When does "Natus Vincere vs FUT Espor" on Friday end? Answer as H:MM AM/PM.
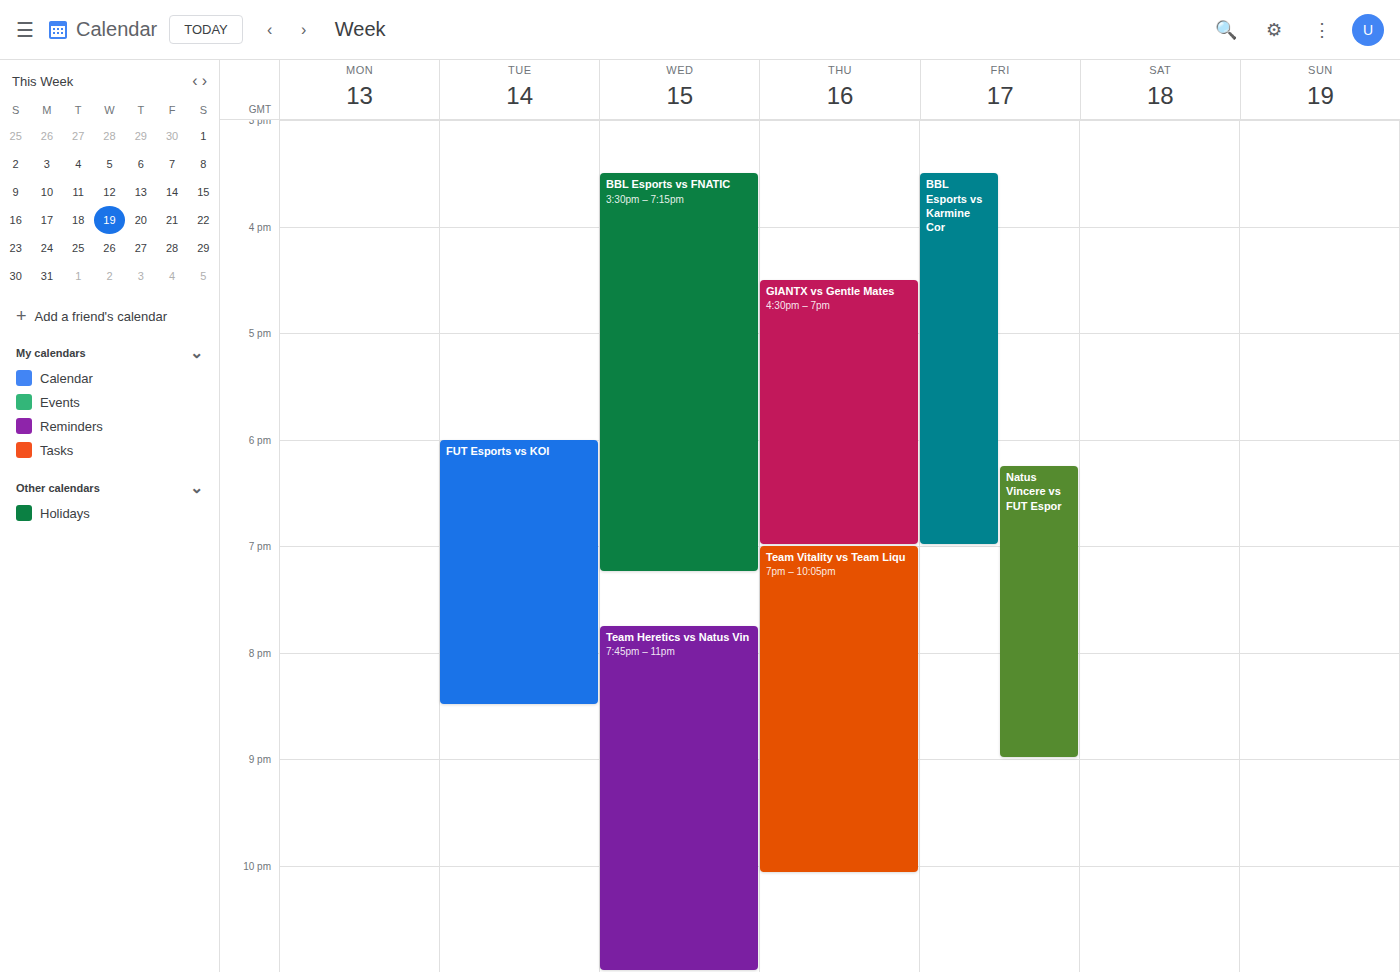
9:00 PM